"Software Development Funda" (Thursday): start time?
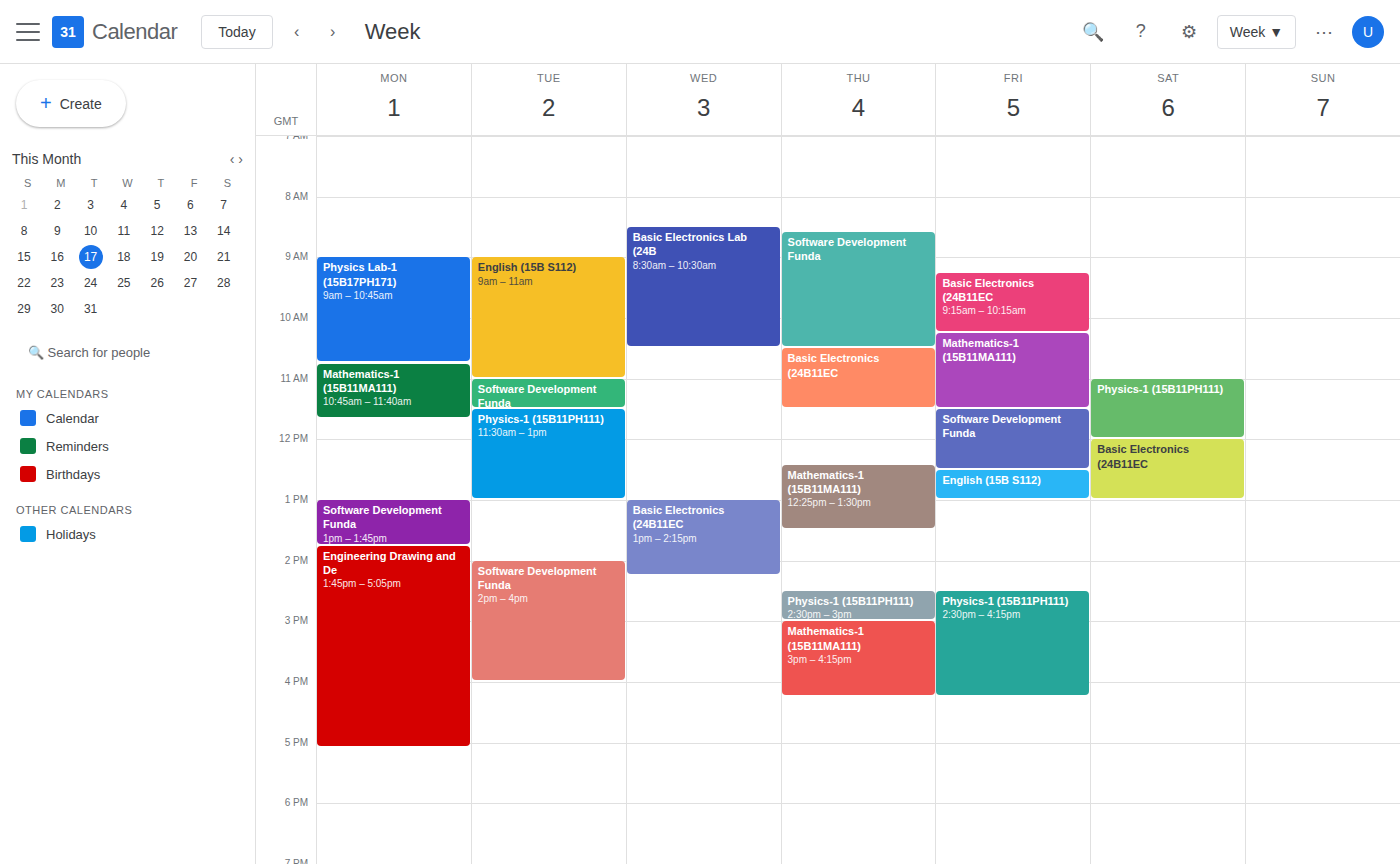
8:35 AM